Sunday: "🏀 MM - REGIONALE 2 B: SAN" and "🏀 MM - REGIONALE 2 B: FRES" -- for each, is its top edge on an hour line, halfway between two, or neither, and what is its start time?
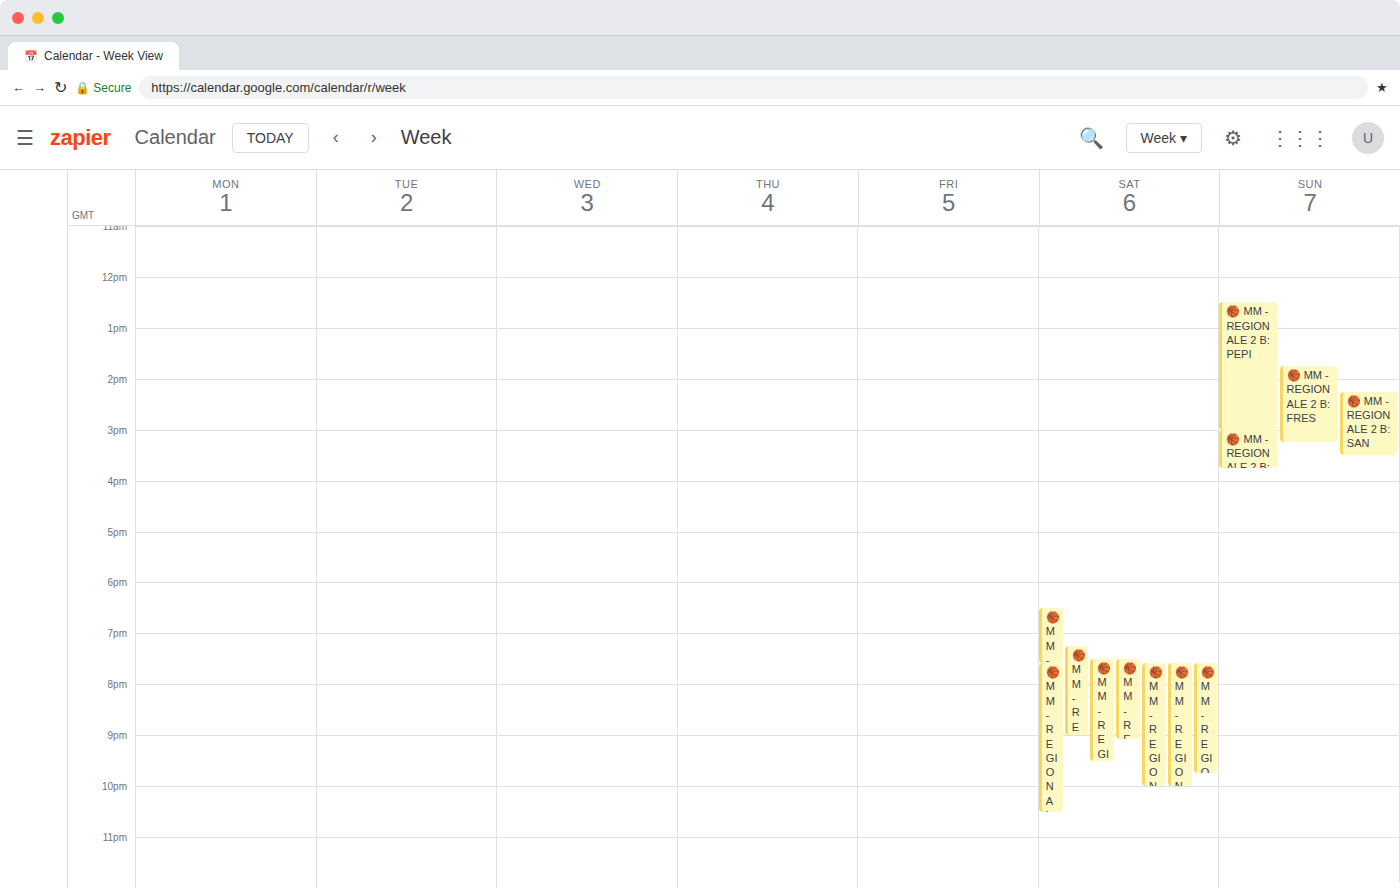
"🏀 MM - REGIONALE 2 B: SAN": 2:15 PM, neither: a quarter of the way from the 2 PM line to the 3 PM line. "🏀 MM - REGIONALE 2 B: FRES": 1:45 PM, neither: three quarters of the way from the 1 PM line to the 2 PM line.